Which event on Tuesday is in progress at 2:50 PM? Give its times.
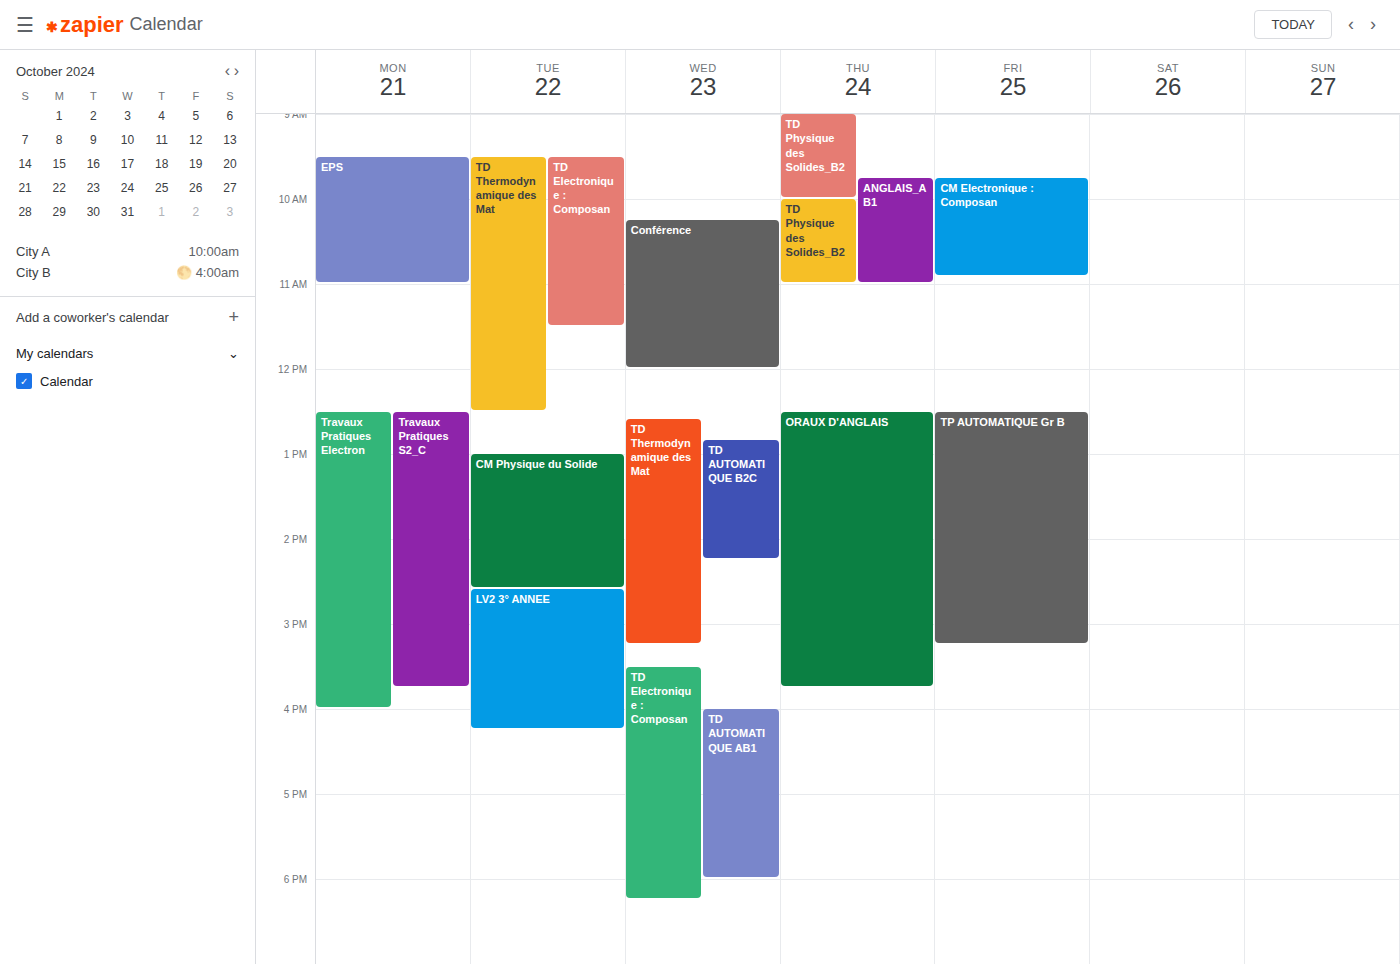
"LV2 3° ANNEE", 2:35 PM to 4:15 PM